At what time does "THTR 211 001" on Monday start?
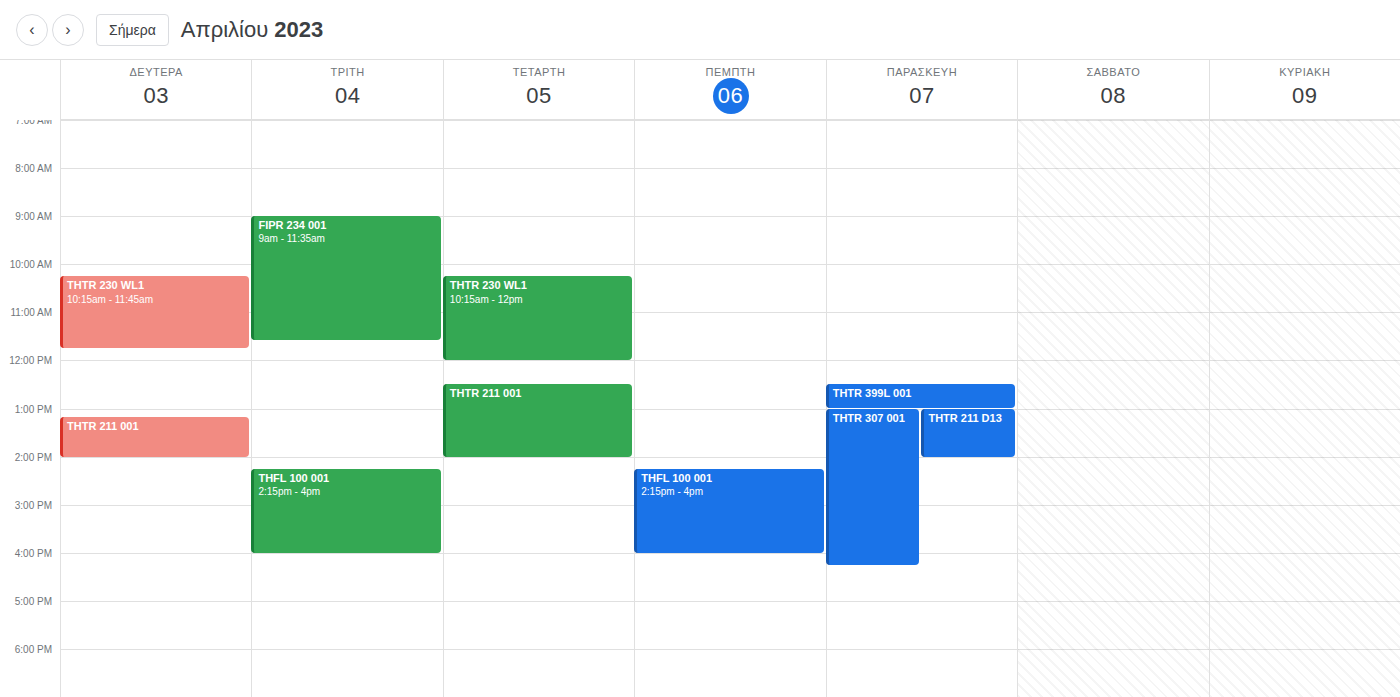
1:10 PM